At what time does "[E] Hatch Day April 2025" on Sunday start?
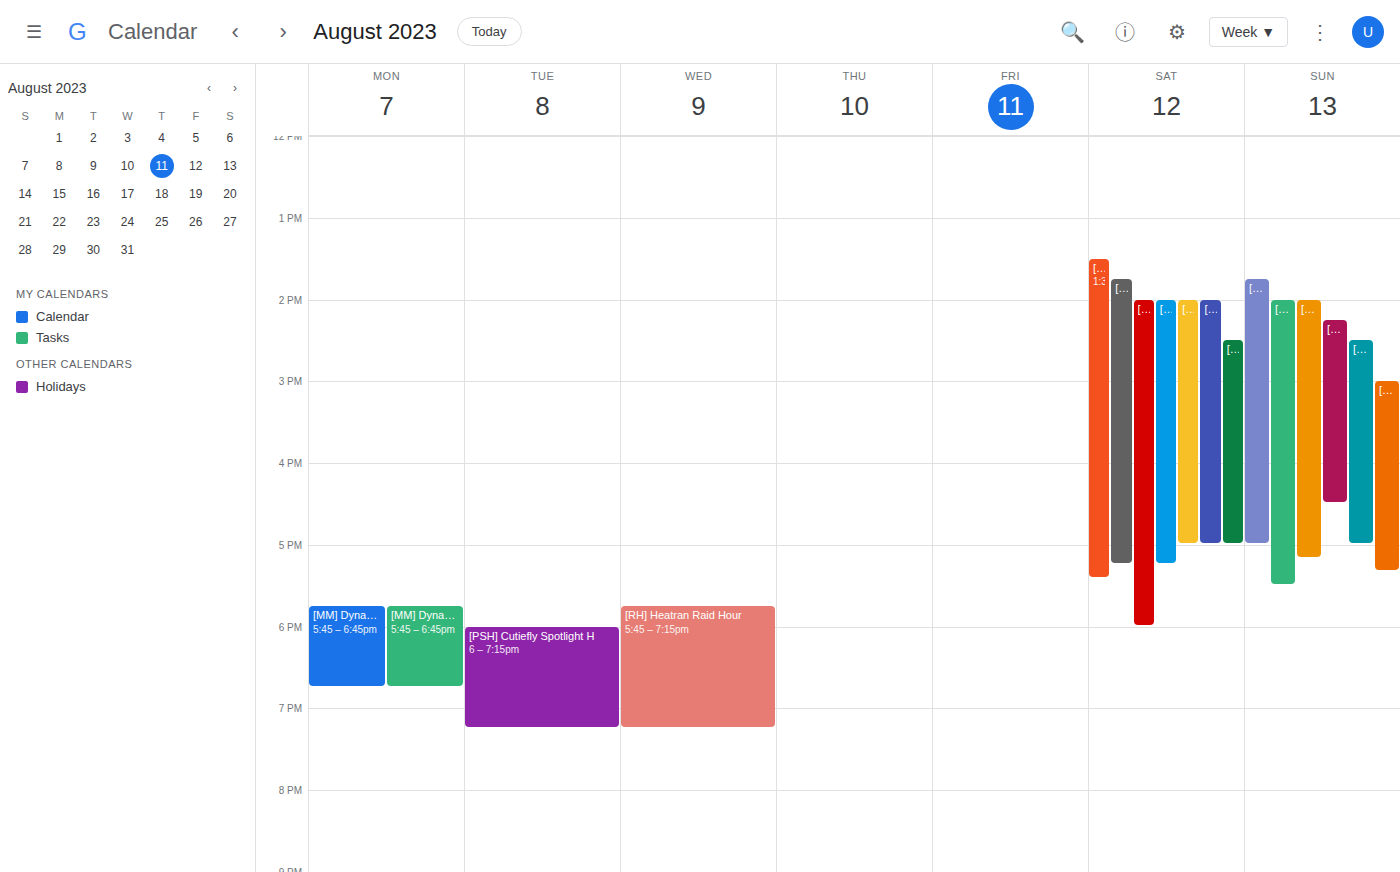
2:30 PM